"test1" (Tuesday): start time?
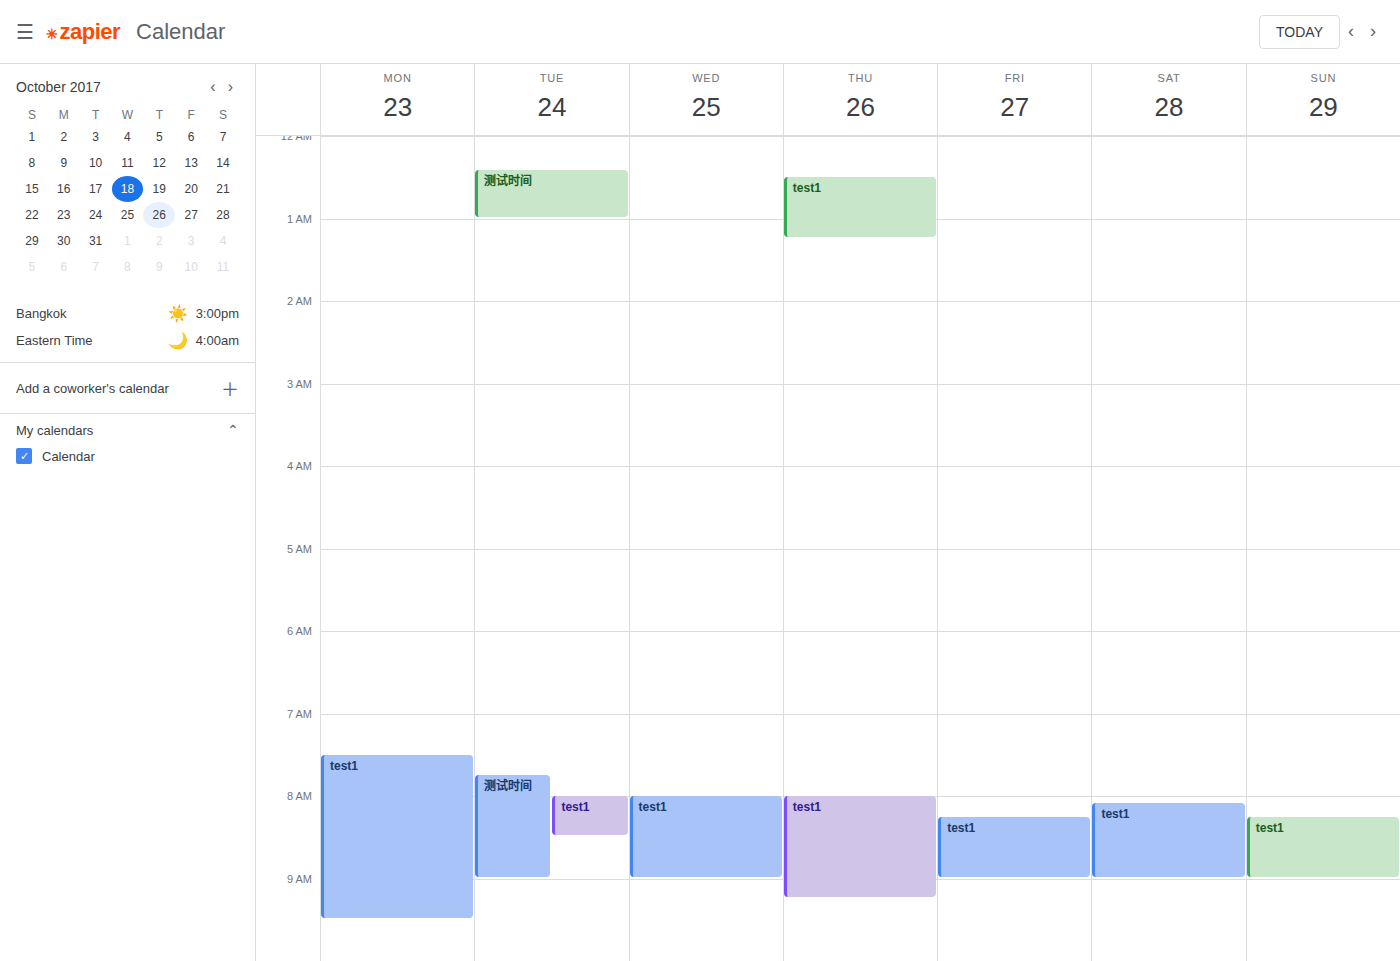
8:00 AM